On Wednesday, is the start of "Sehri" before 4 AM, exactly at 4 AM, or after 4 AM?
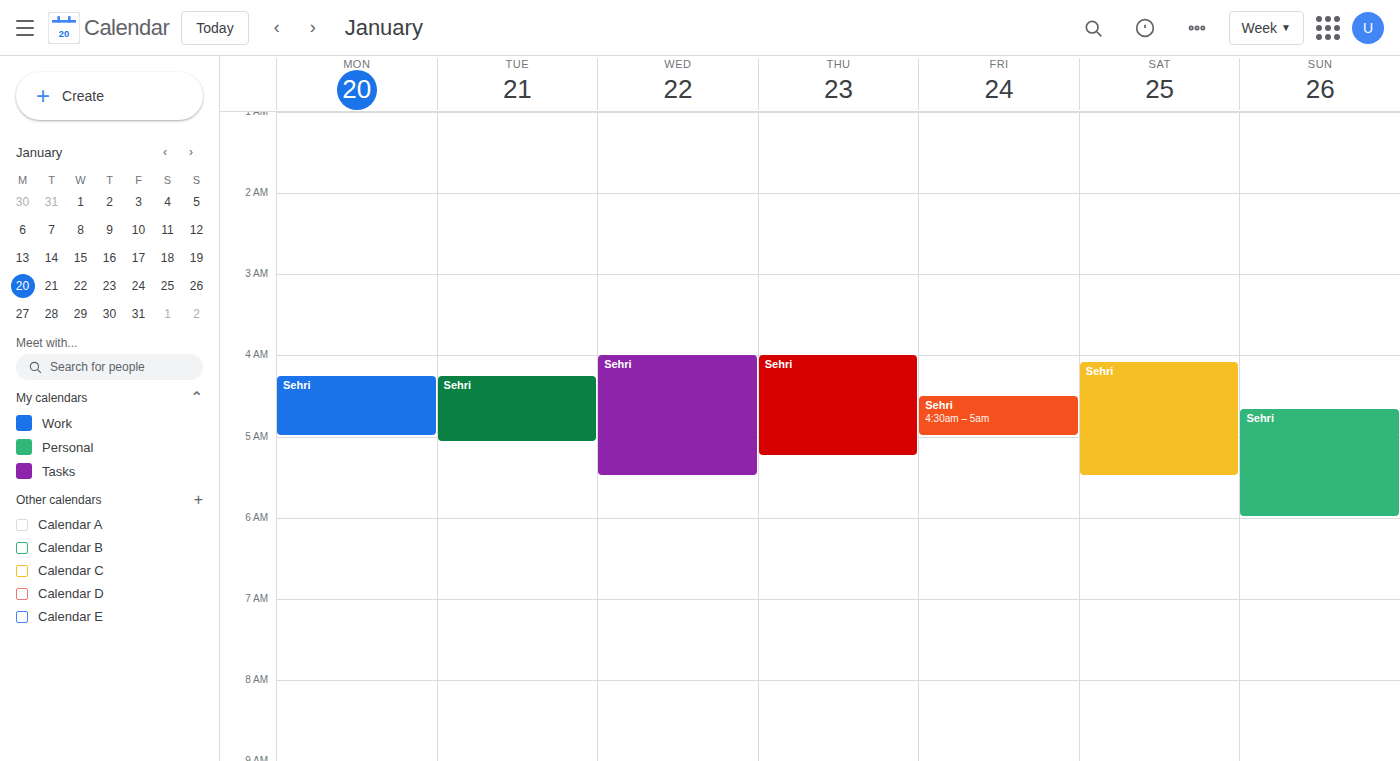
4:00 AM -- exactly at 4 AM, on the 4 AM line.